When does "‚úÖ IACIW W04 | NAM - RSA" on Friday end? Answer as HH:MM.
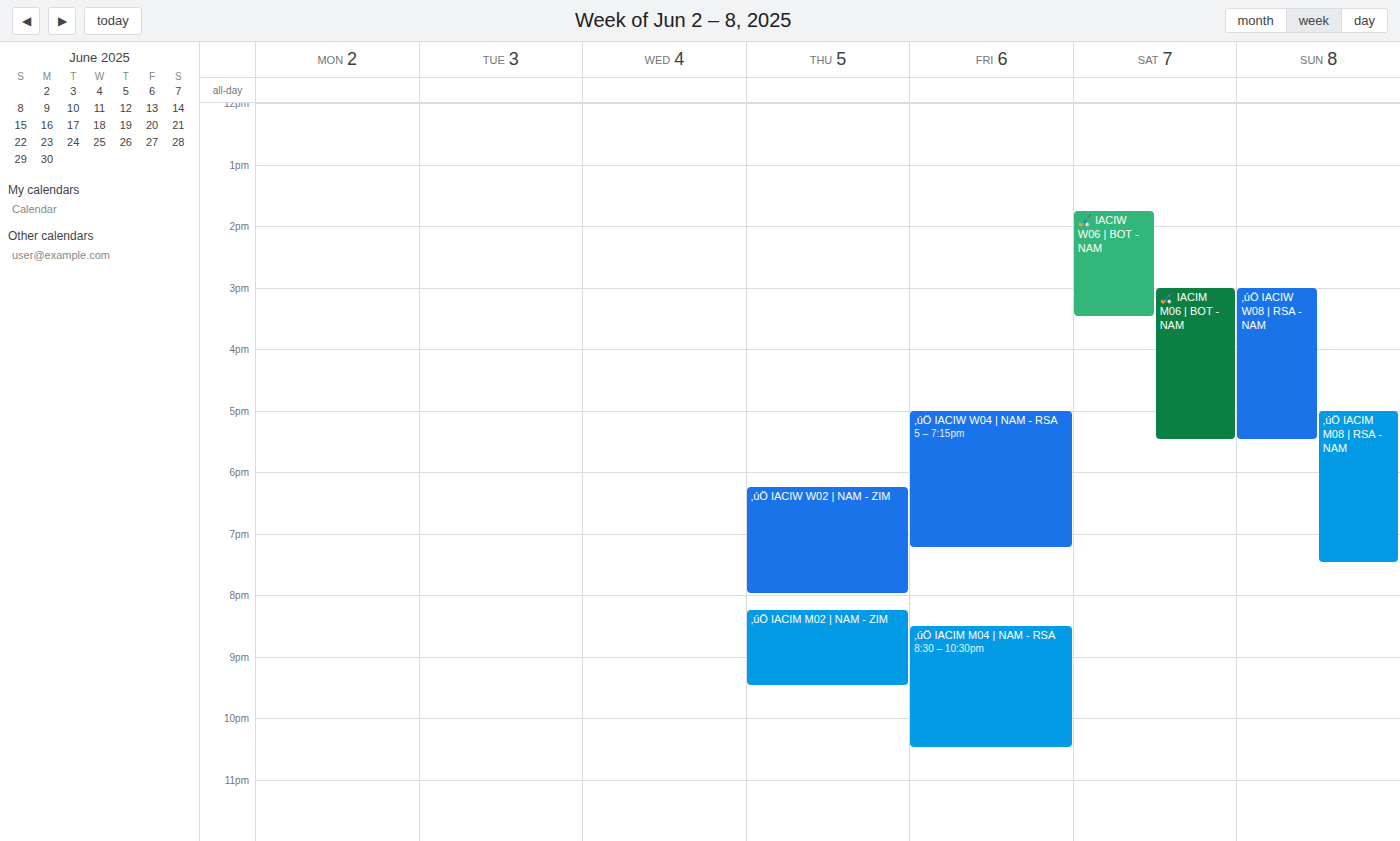
19:15